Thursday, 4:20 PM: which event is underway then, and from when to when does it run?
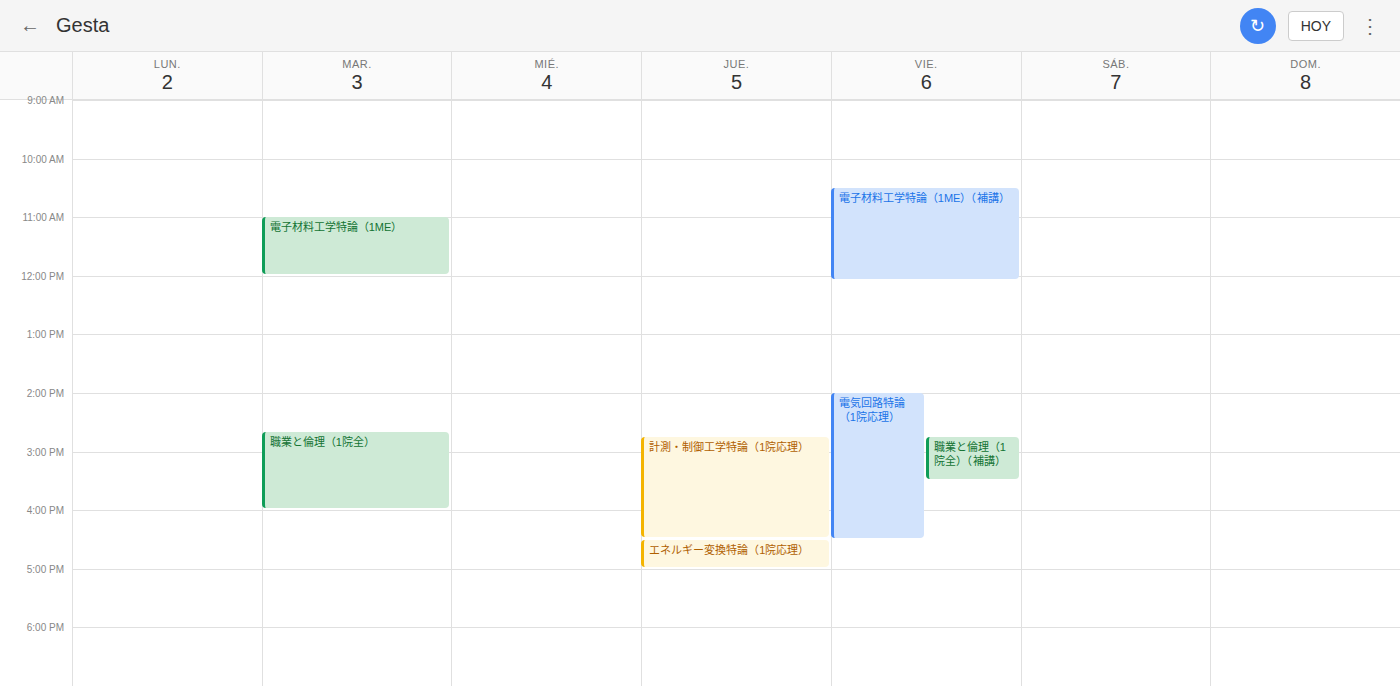
"計測・制御工学特論（1院応理）", 2:45 PM to 4:30 PM